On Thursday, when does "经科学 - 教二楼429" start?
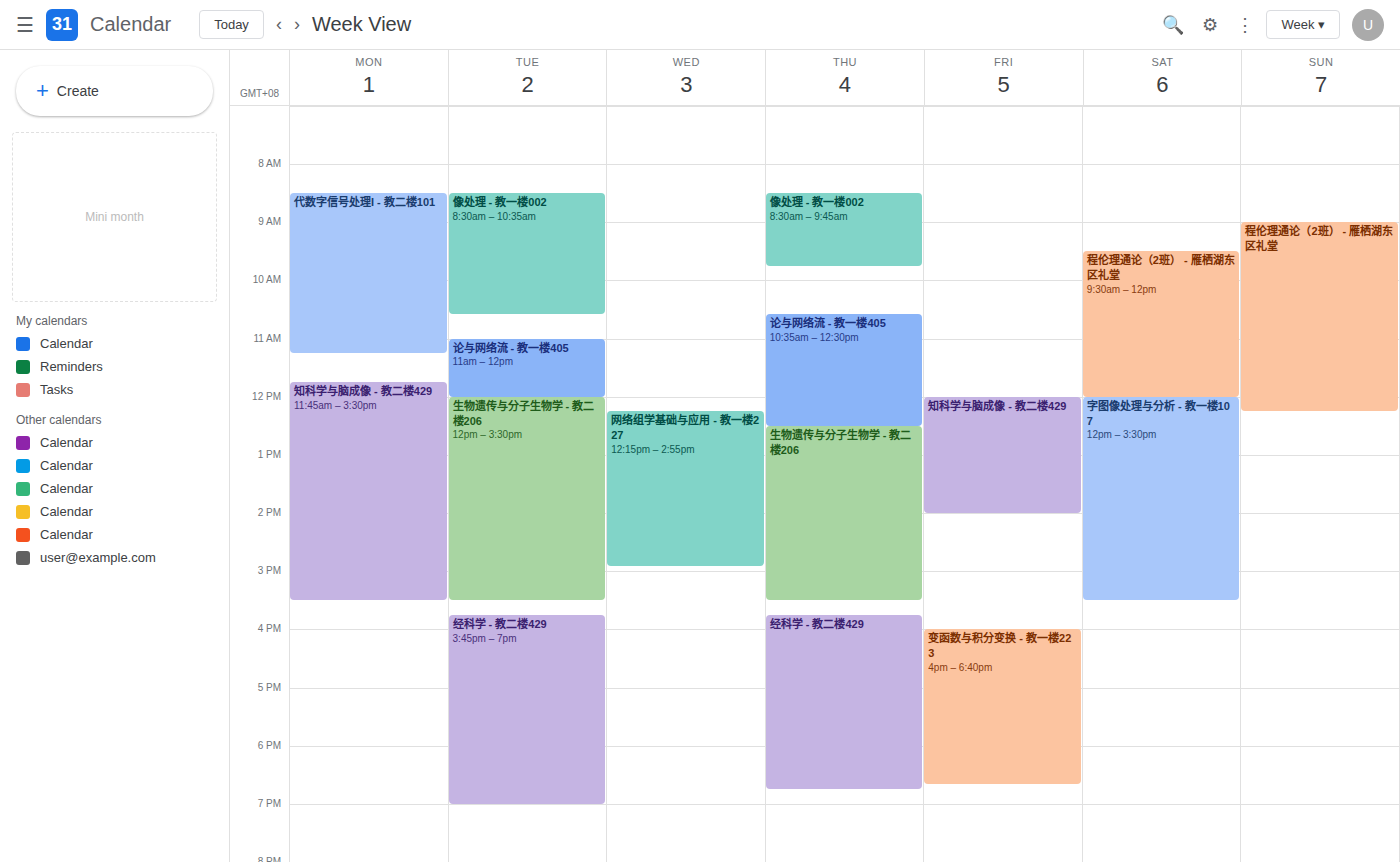
3:45 PM